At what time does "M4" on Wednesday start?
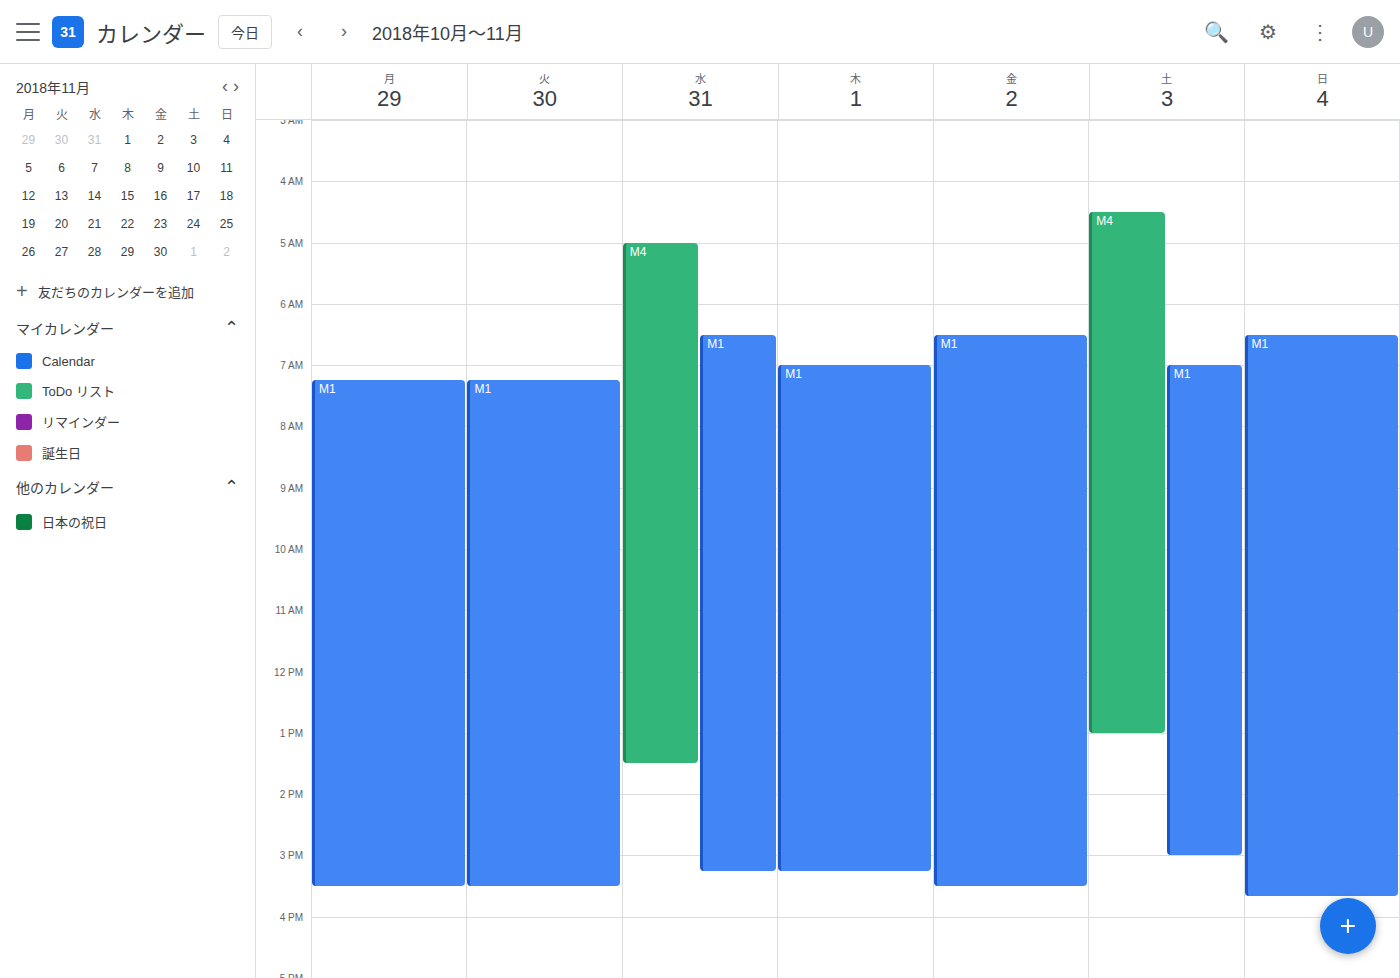
5:00 AM